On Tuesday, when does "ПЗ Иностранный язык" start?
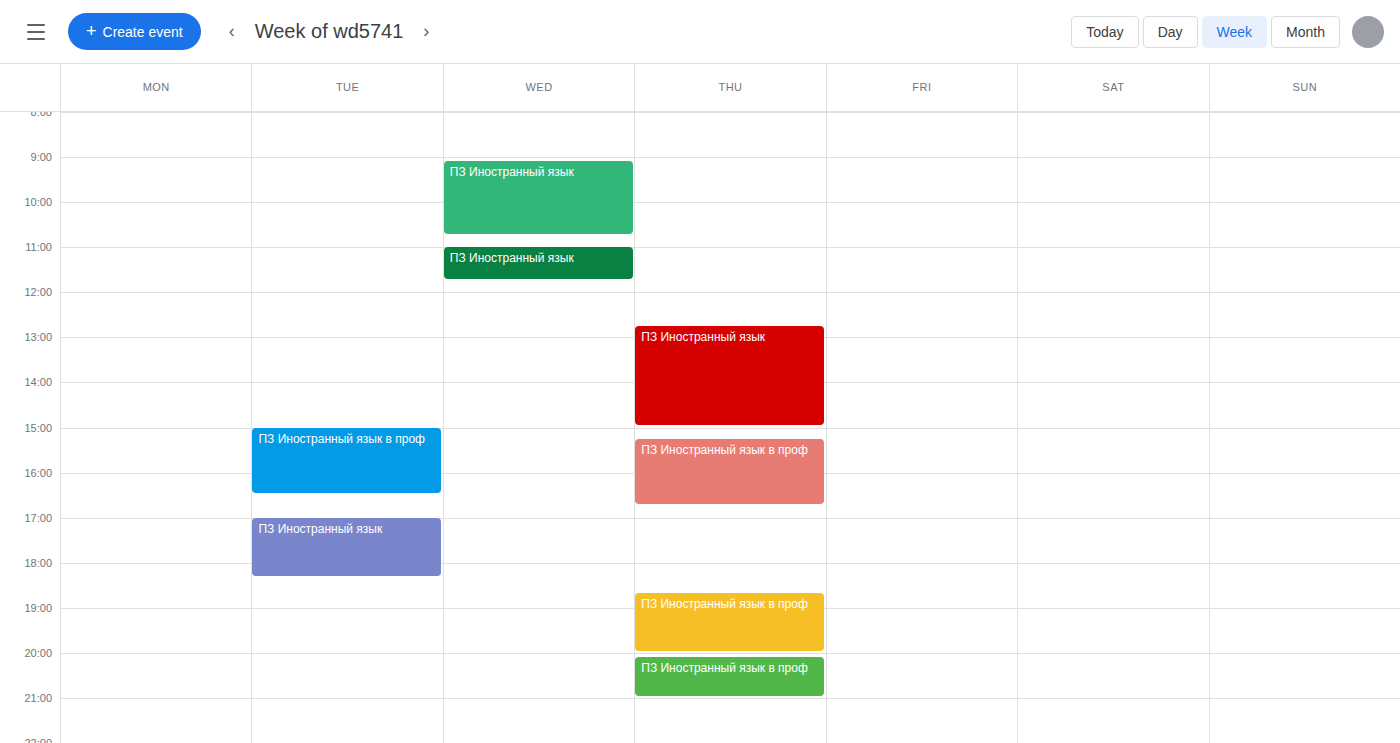
17:00